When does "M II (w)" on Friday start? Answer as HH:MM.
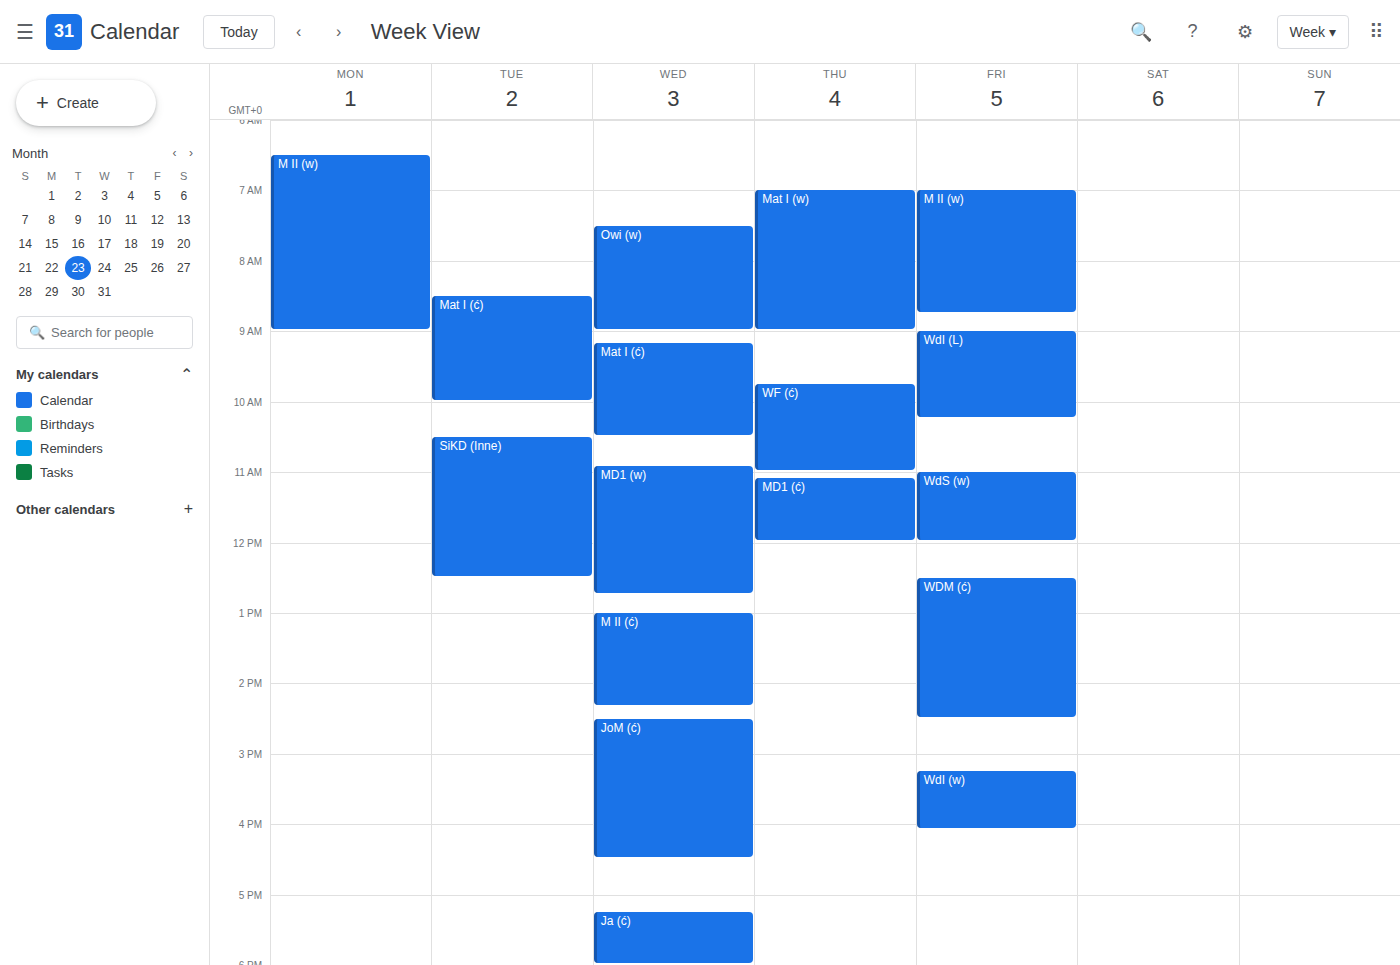
07:00